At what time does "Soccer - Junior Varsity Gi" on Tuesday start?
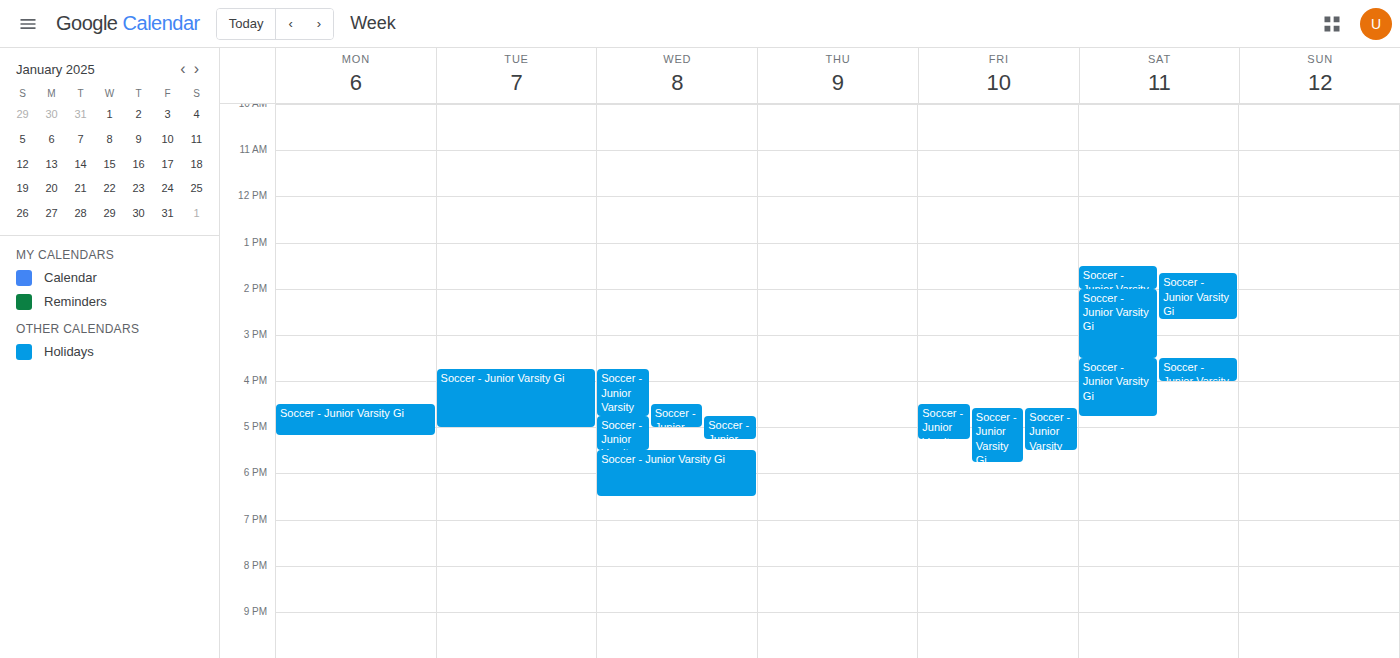
3:45 PM